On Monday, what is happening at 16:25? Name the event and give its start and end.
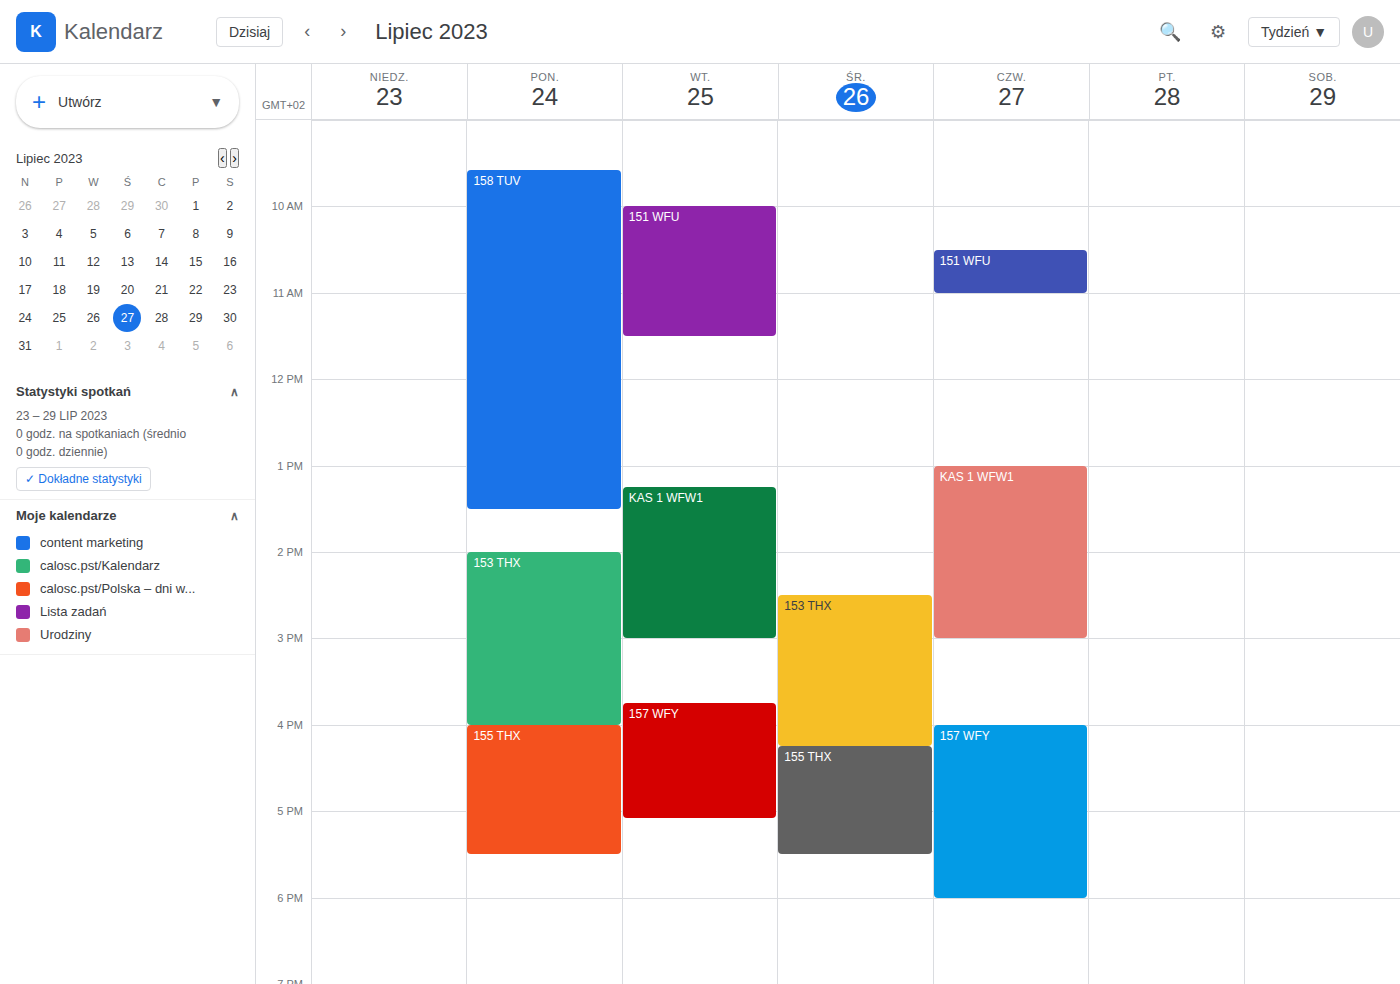
"155 THX", 16:00 to 17:30